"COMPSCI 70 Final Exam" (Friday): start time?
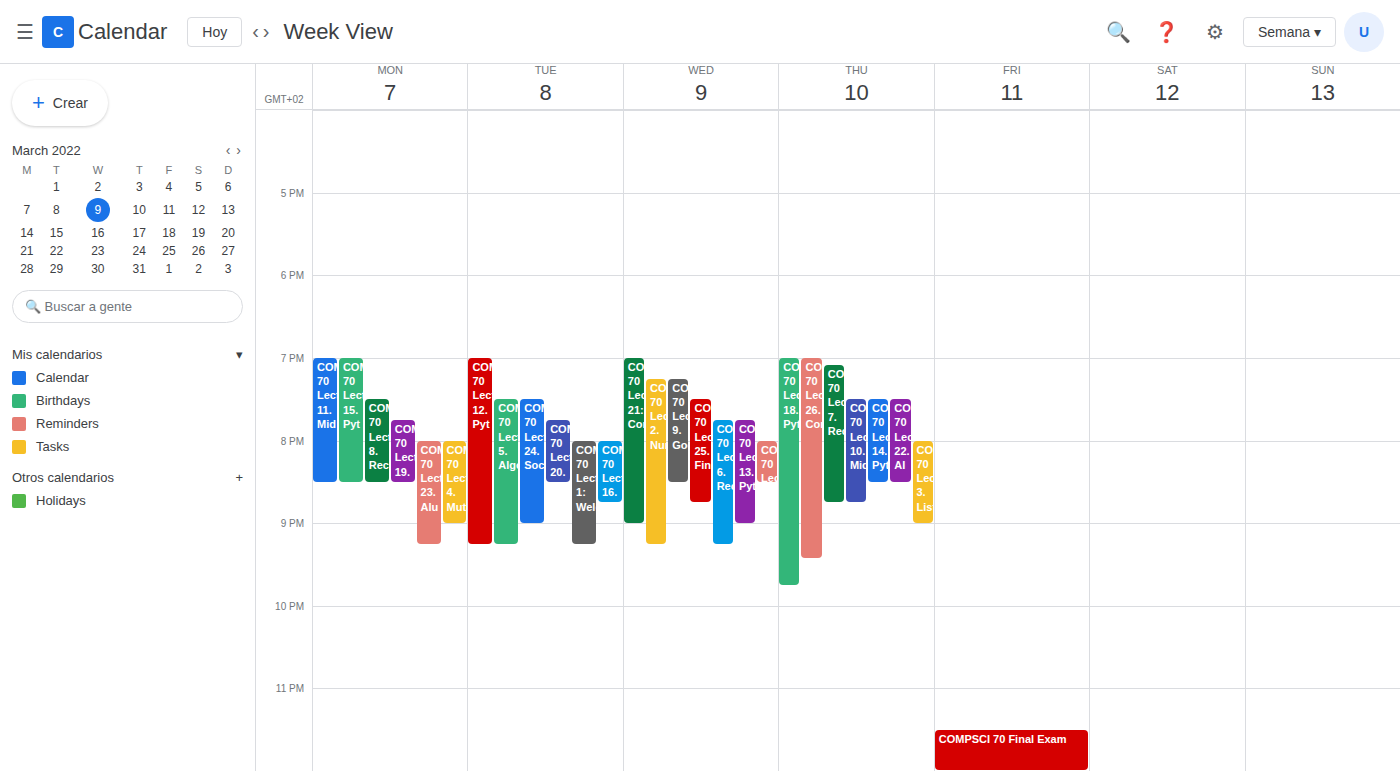
11:30 PM